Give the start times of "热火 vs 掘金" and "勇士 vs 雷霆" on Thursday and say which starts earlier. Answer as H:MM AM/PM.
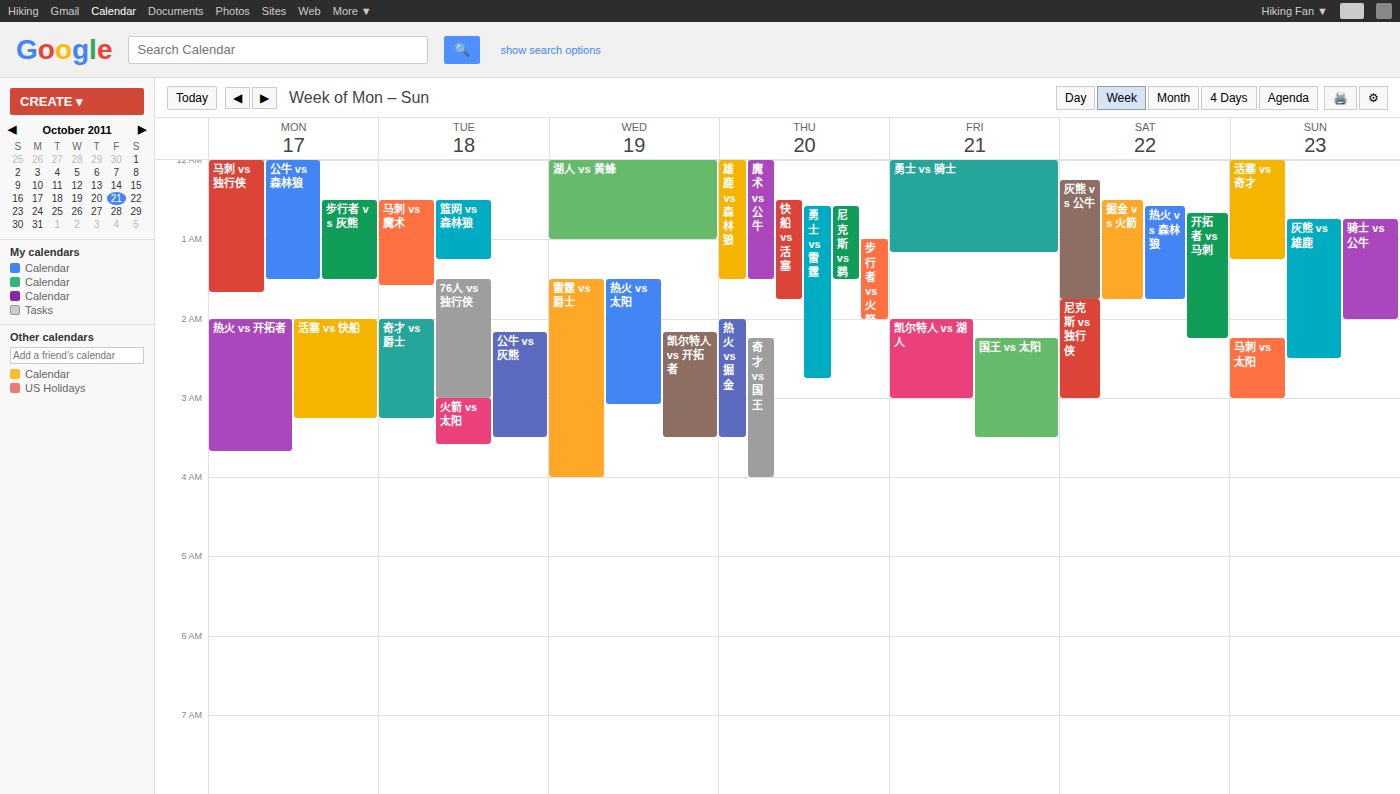
"勇士 vs 雷霆" 12:35 AM; "热火 vs 掘金" 2:00 AM.